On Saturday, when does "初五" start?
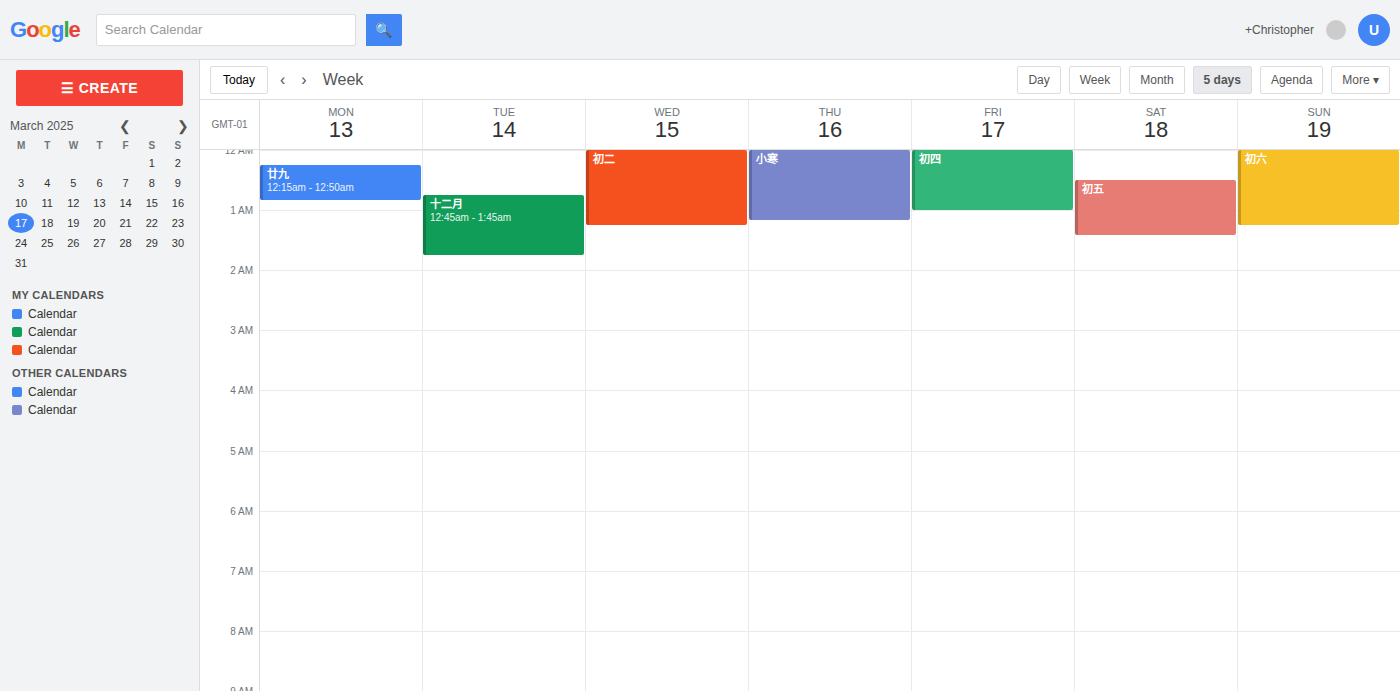
12:30 AM